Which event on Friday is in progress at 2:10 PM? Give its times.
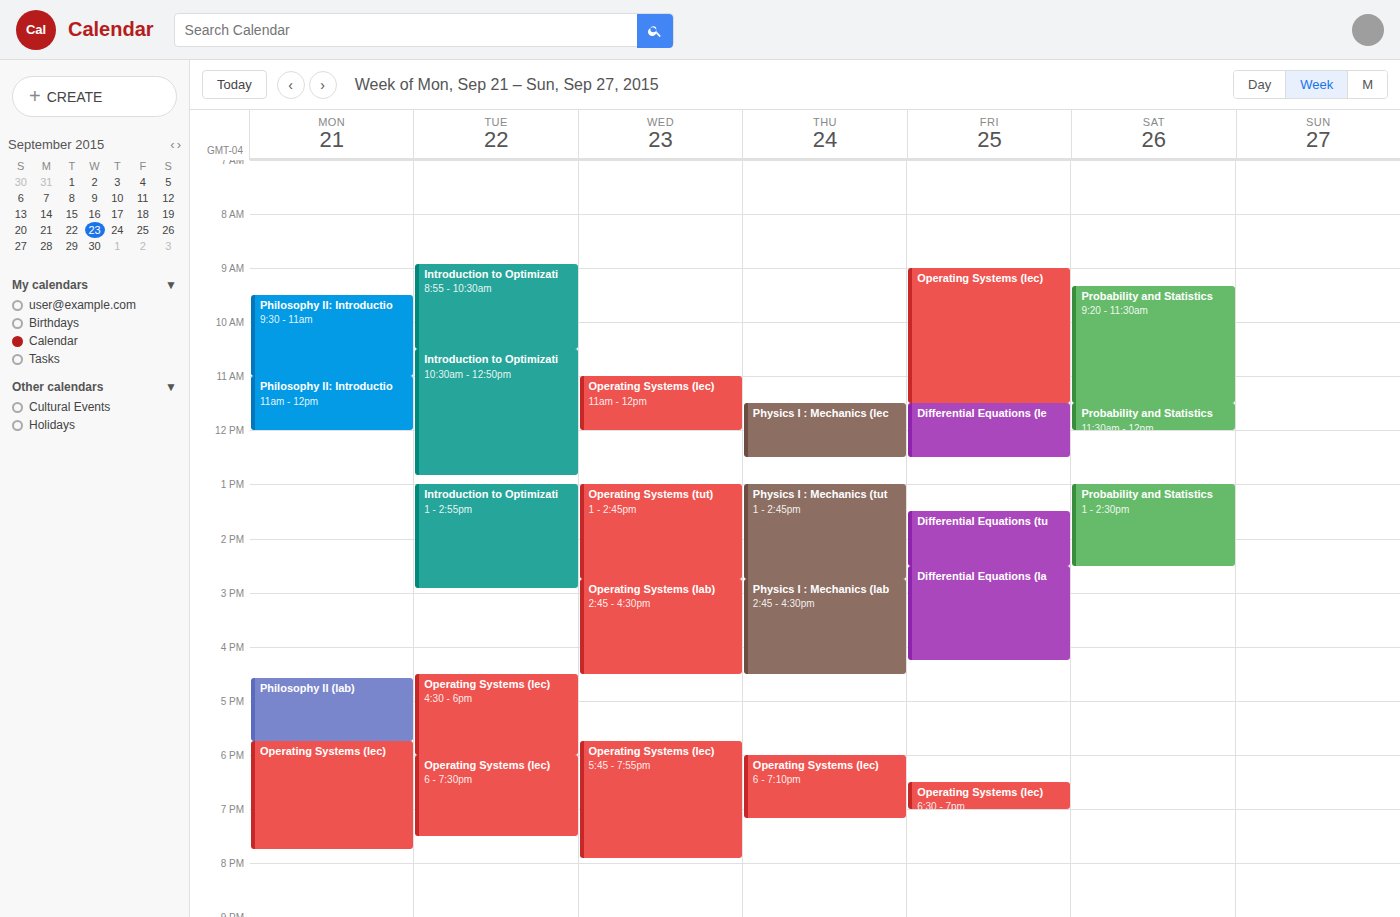
"Differential Equations (tu", 1:30 PM to 2:30 PM